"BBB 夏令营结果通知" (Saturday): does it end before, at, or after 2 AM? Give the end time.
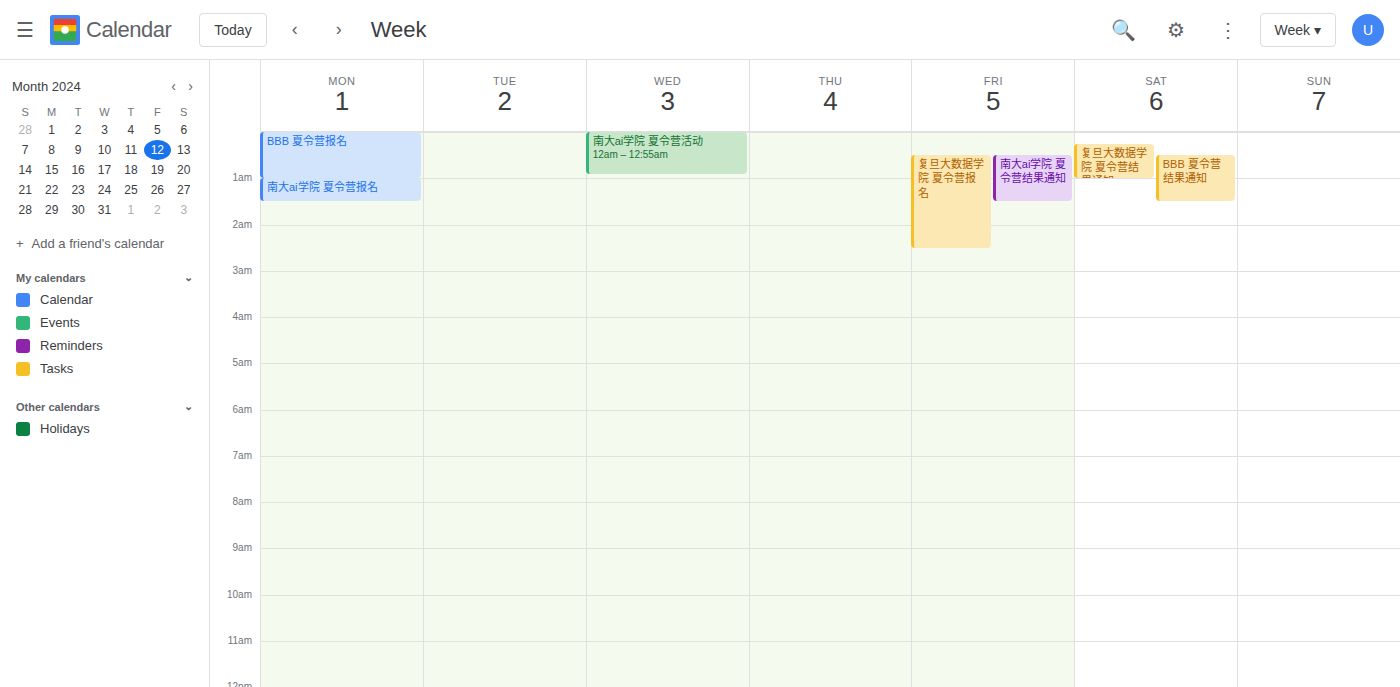
1:30 AM -- before 2 AM, 30 minutes above the 2 AM line.